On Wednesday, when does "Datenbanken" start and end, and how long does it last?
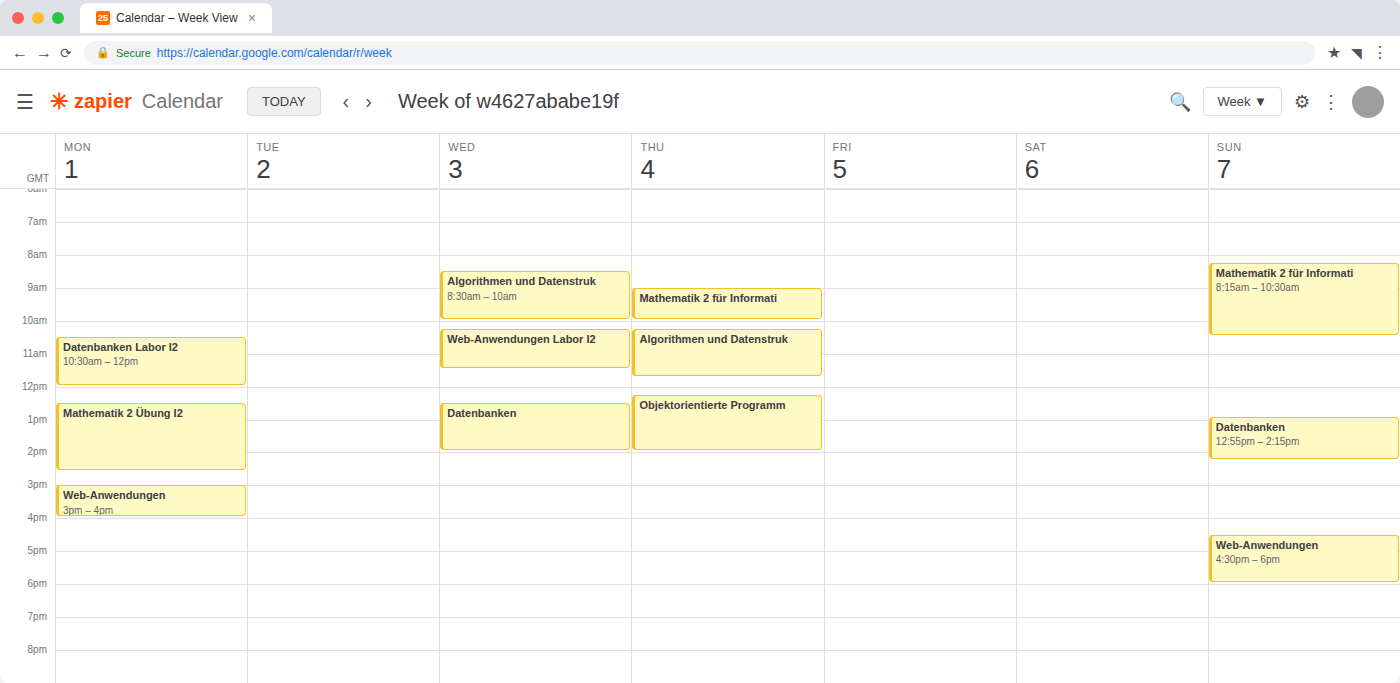
12:30 to 14:00, 1 hour 30 minutes